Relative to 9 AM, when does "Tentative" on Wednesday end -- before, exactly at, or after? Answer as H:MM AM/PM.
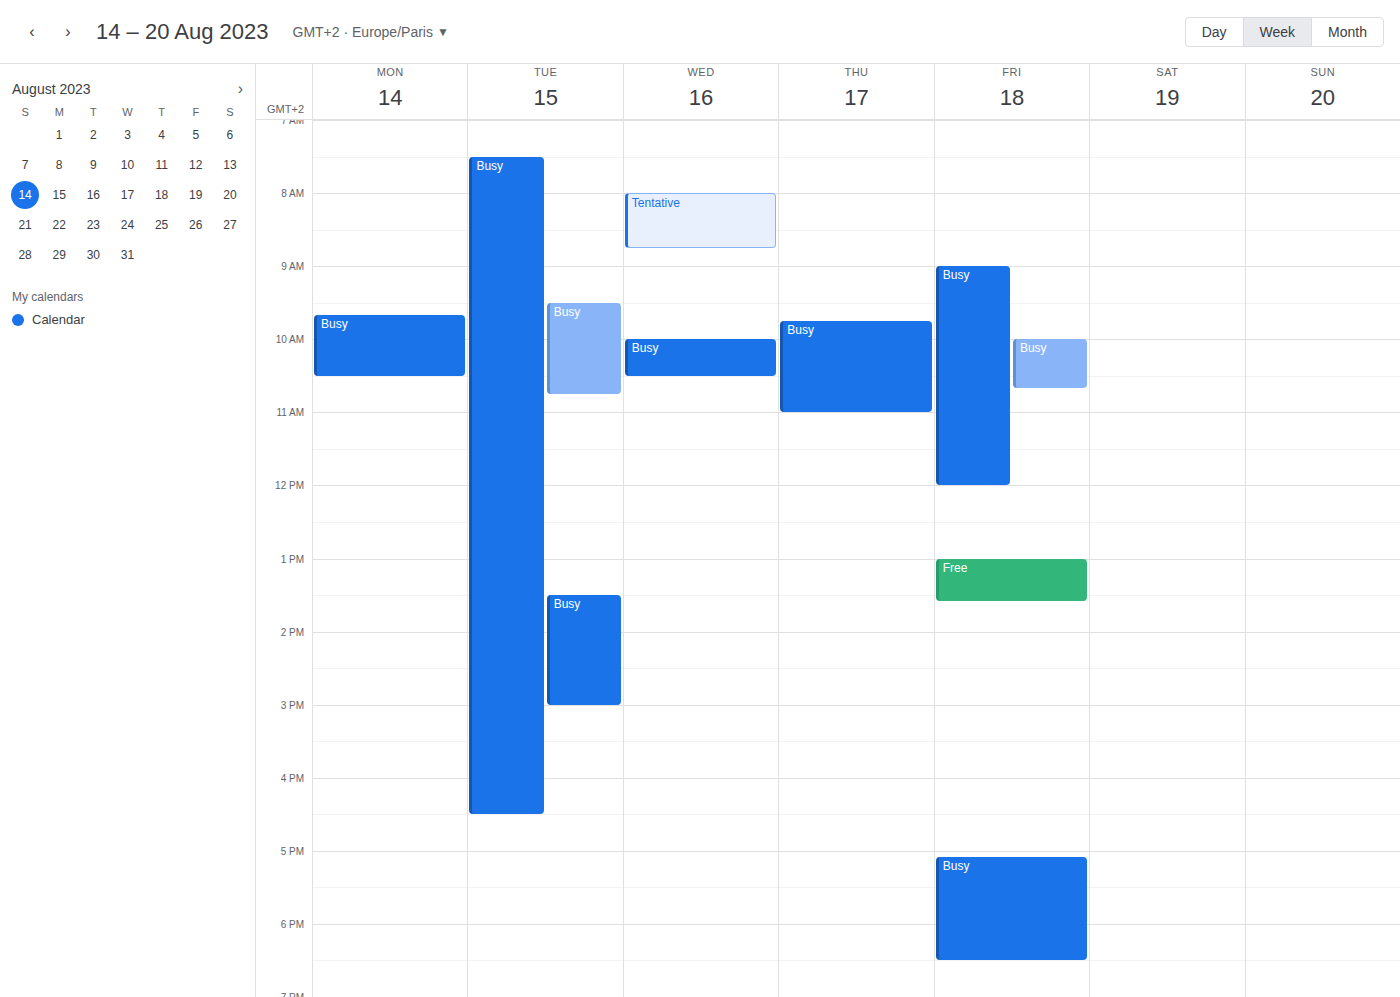
8:45 AM -- before 9 AM, 15 minutes above the 9 AM line.